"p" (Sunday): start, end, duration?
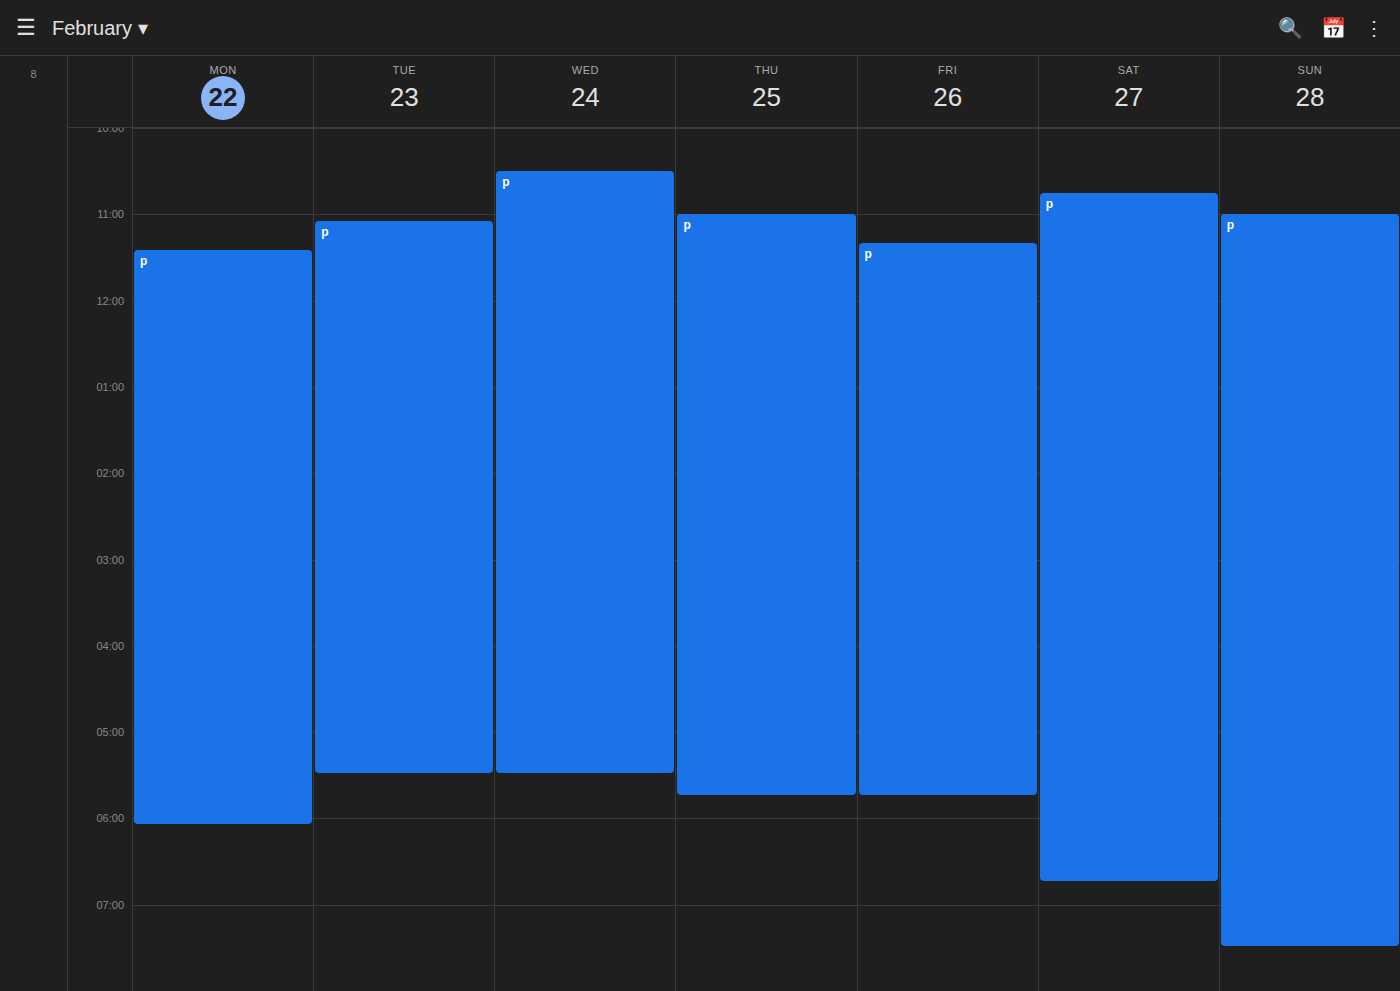
11:00 AM to 7:30 PM, 8 hours 30 minutes